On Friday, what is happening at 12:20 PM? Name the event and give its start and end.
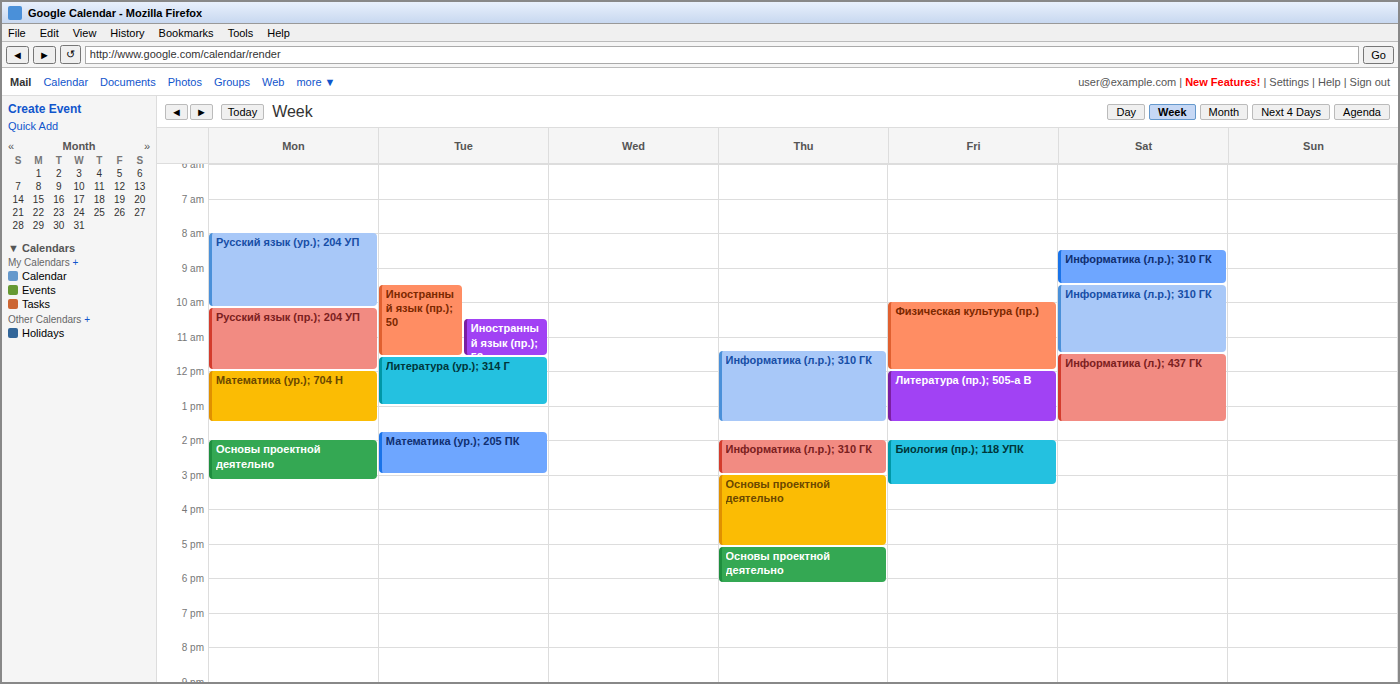
"Литература (пр.); 505-а В", 12:00 PM to 1:30 PM